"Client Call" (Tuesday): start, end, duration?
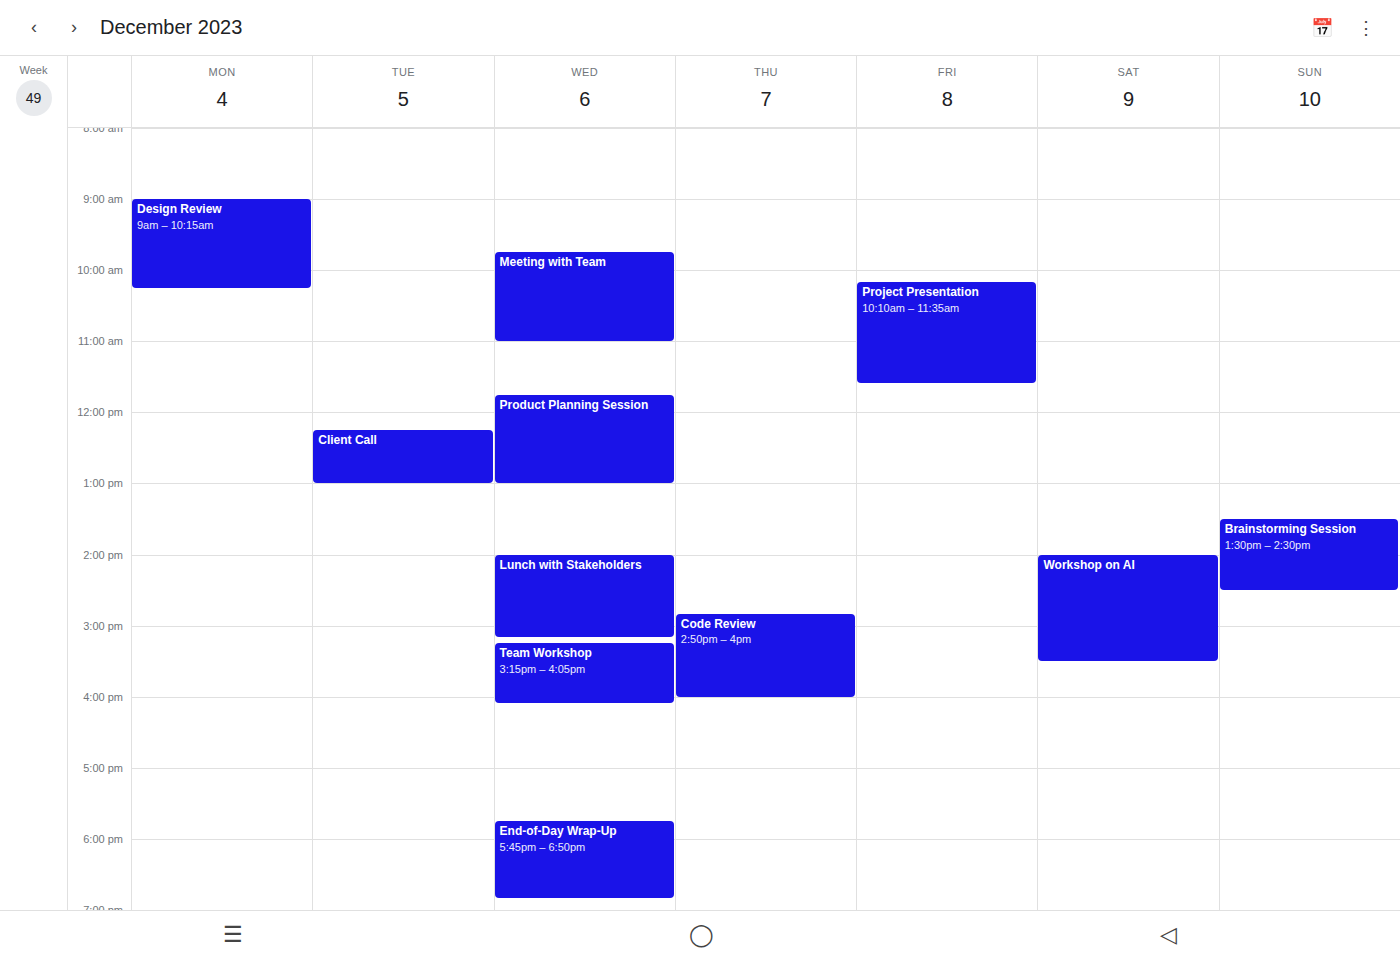
12:15 to 13:00, 45 minutes